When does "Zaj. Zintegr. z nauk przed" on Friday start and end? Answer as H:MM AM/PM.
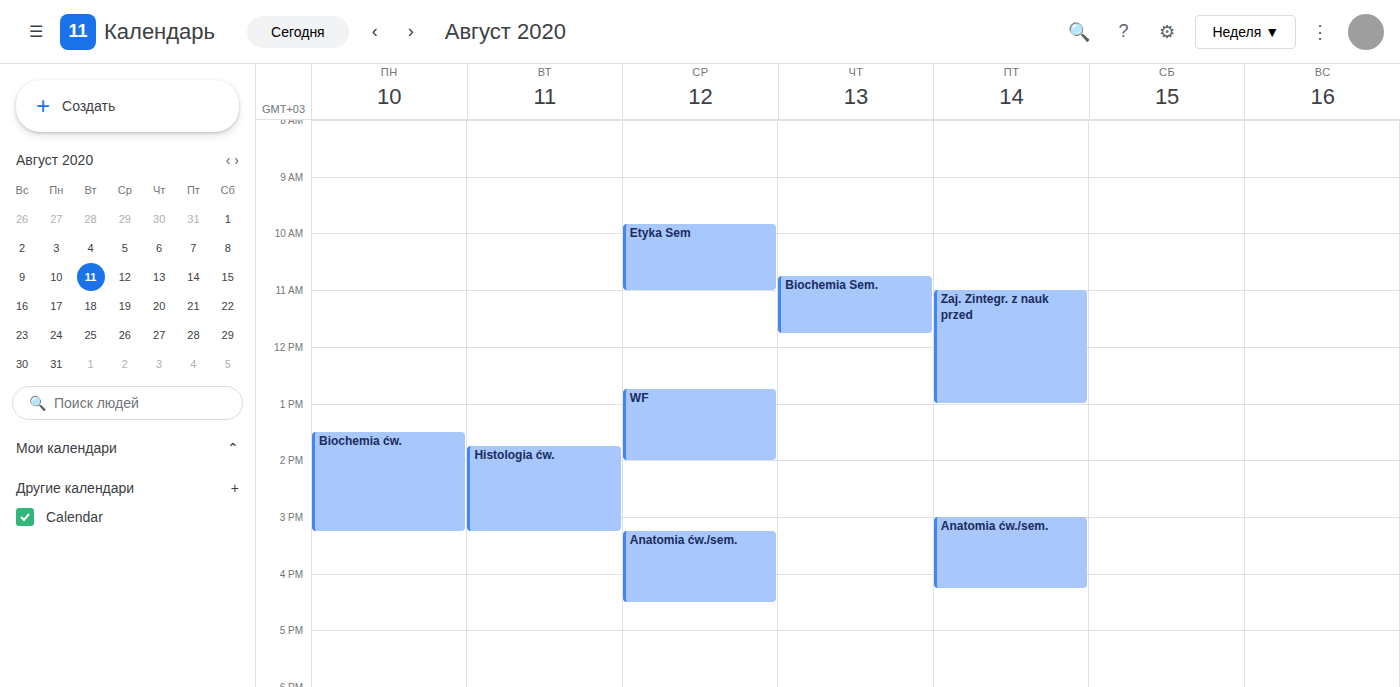
11:00 AM to 1:00 PM